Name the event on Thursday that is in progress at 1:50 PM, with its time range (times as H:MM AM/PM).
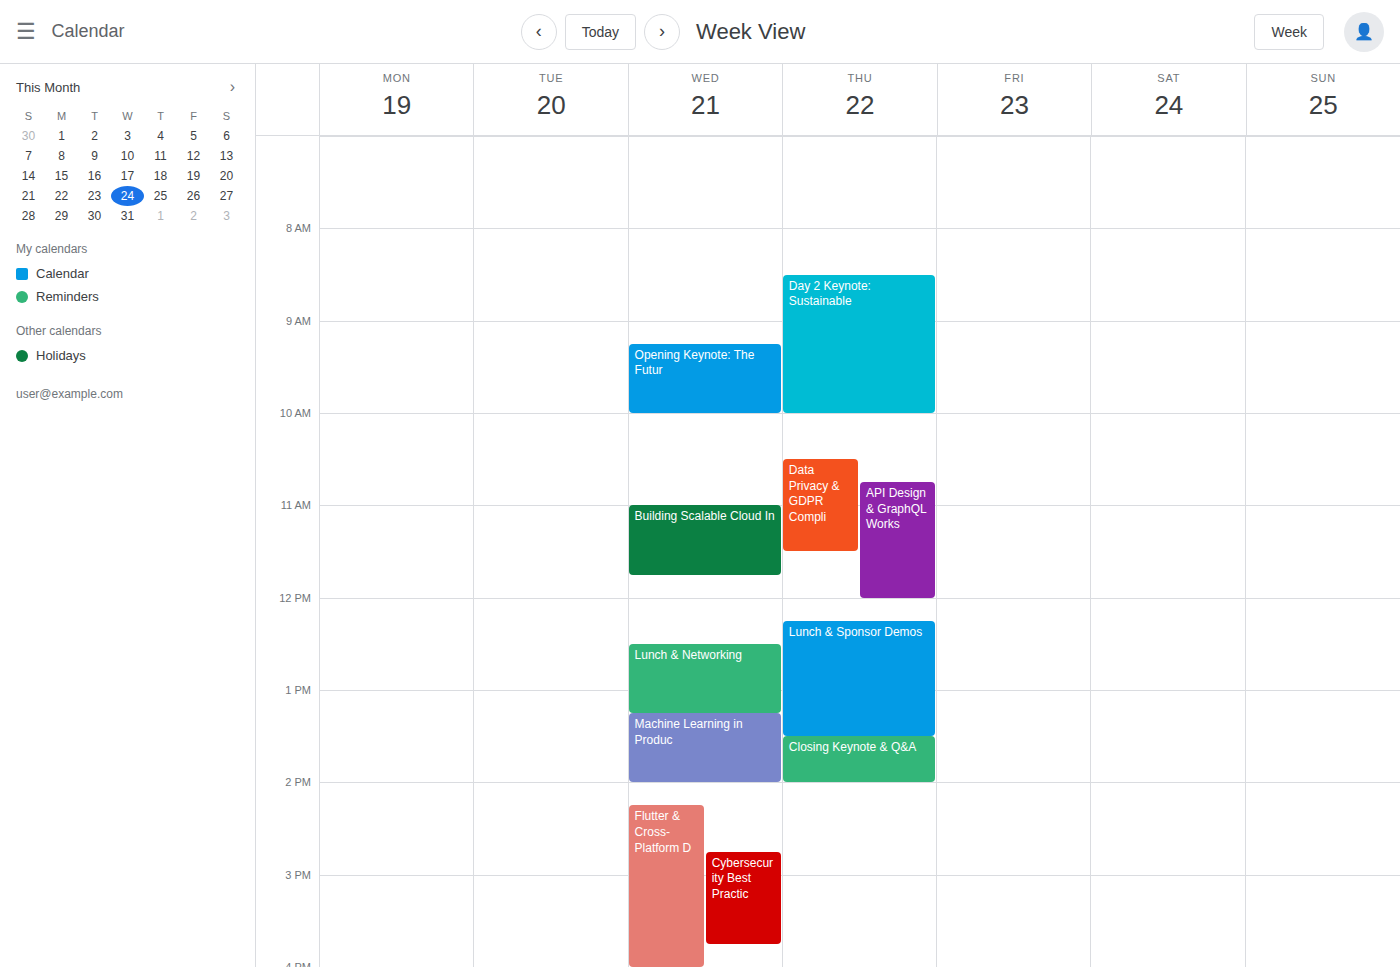
"Closing Keynote & Q&A", 1:30 PM to 2:00 PM